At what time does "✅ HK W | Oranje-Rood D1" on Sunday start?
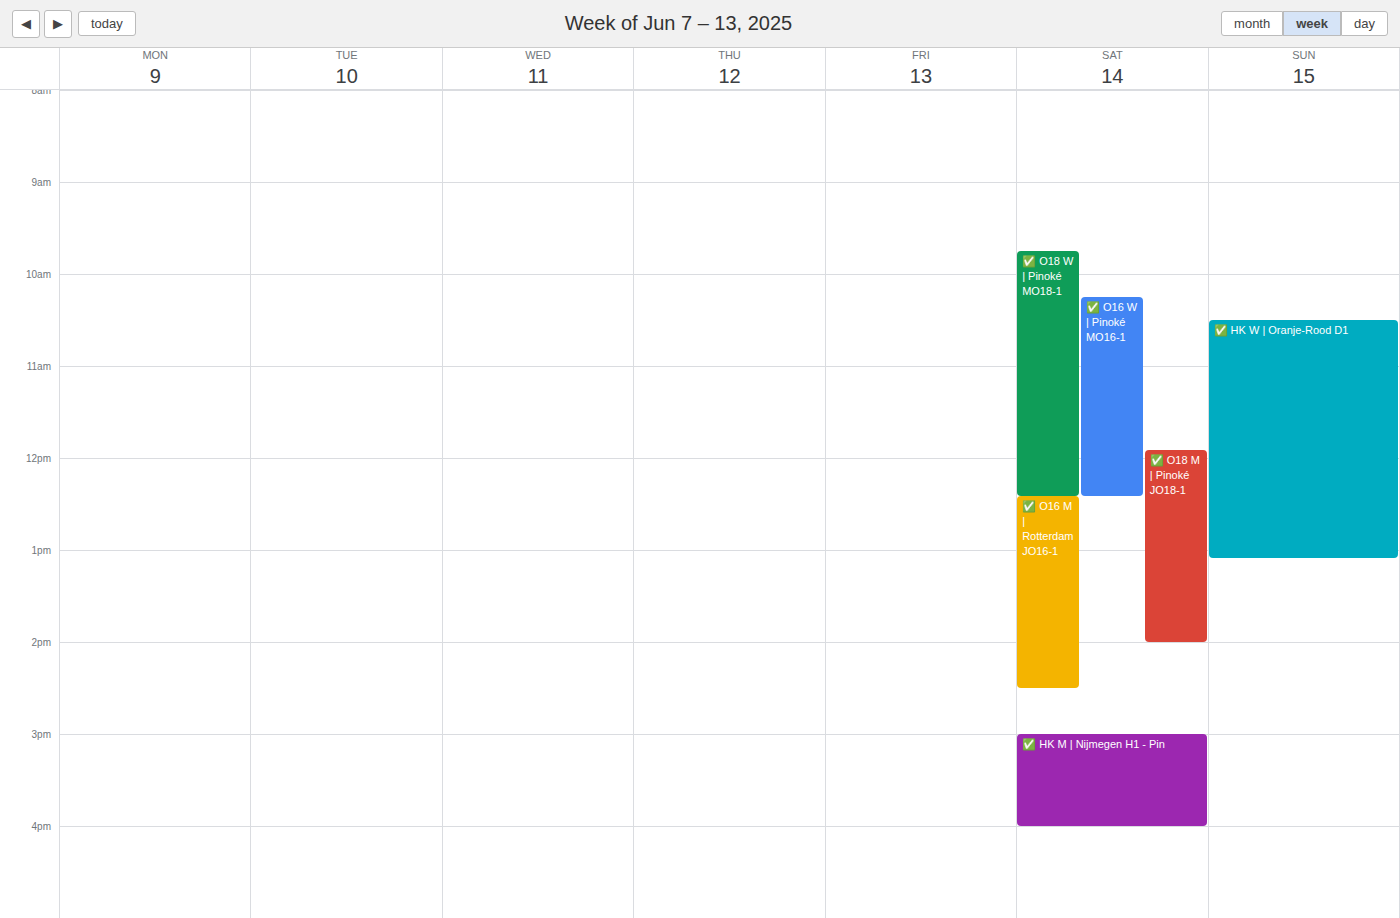
10:30 AM